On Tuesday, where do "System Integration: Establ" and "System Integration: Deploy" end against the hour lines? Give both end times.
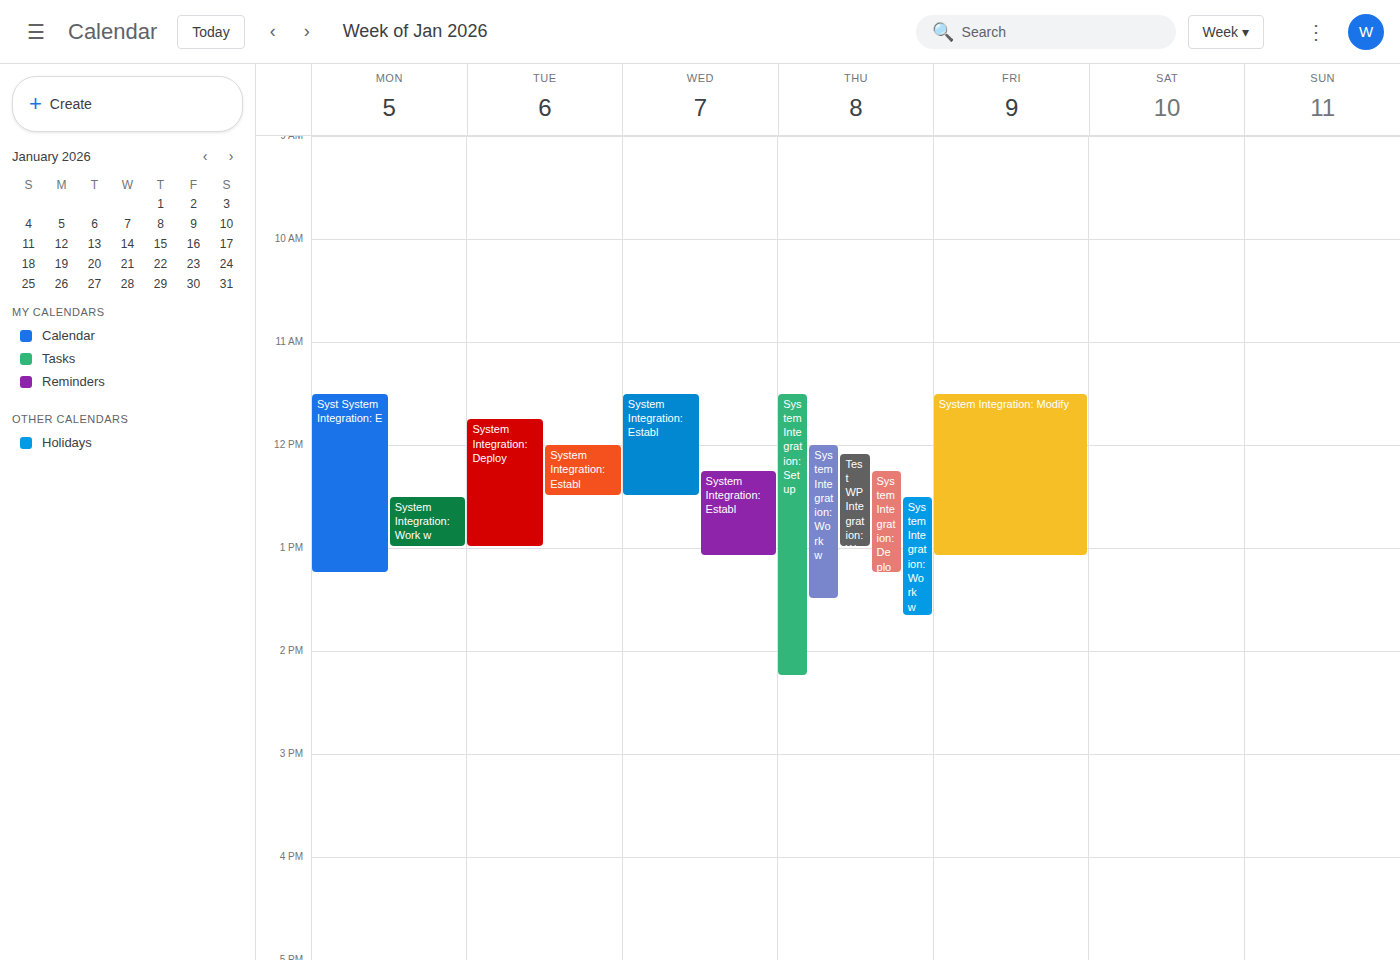
"System Integration: Establ": 12:30 PM, halfway between the 12 PM and 1 PM lines. "System Integration: Deploy": 1:00 PM, exactly on the 1 PM line.